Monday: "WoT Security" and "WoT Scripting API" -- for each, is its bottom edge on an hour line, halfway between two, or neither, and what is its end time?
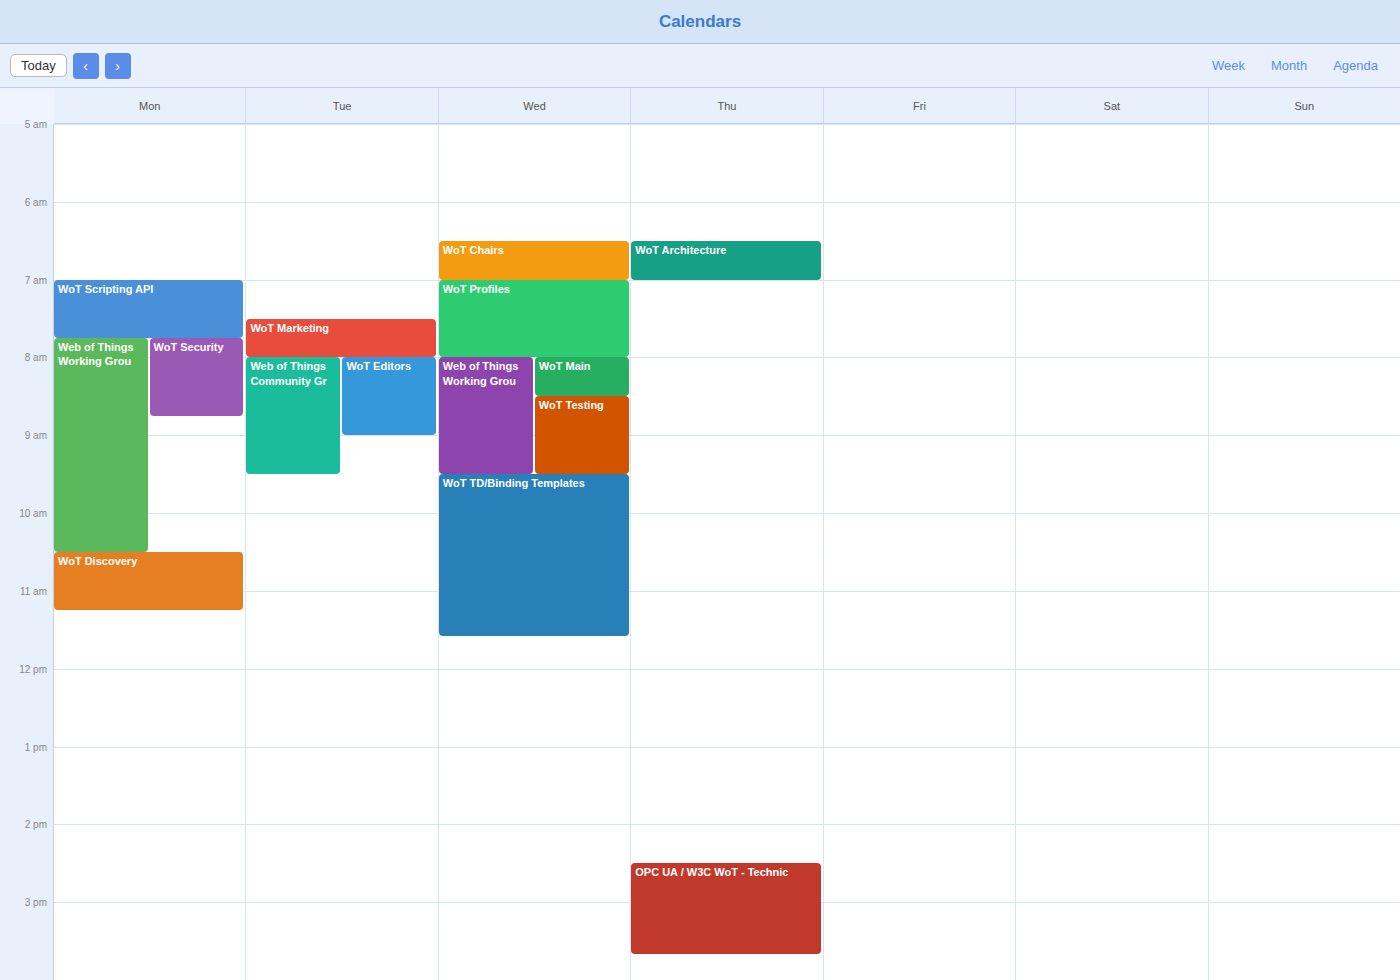
"WoT Security": 8:45 AM, neither: three quarters of the way from the 8 AM line to the 9 AM line. "WoT Scripting API": 7:45 AM, neither: three quarters of the way from the 7 AM line to the 8 AM line.